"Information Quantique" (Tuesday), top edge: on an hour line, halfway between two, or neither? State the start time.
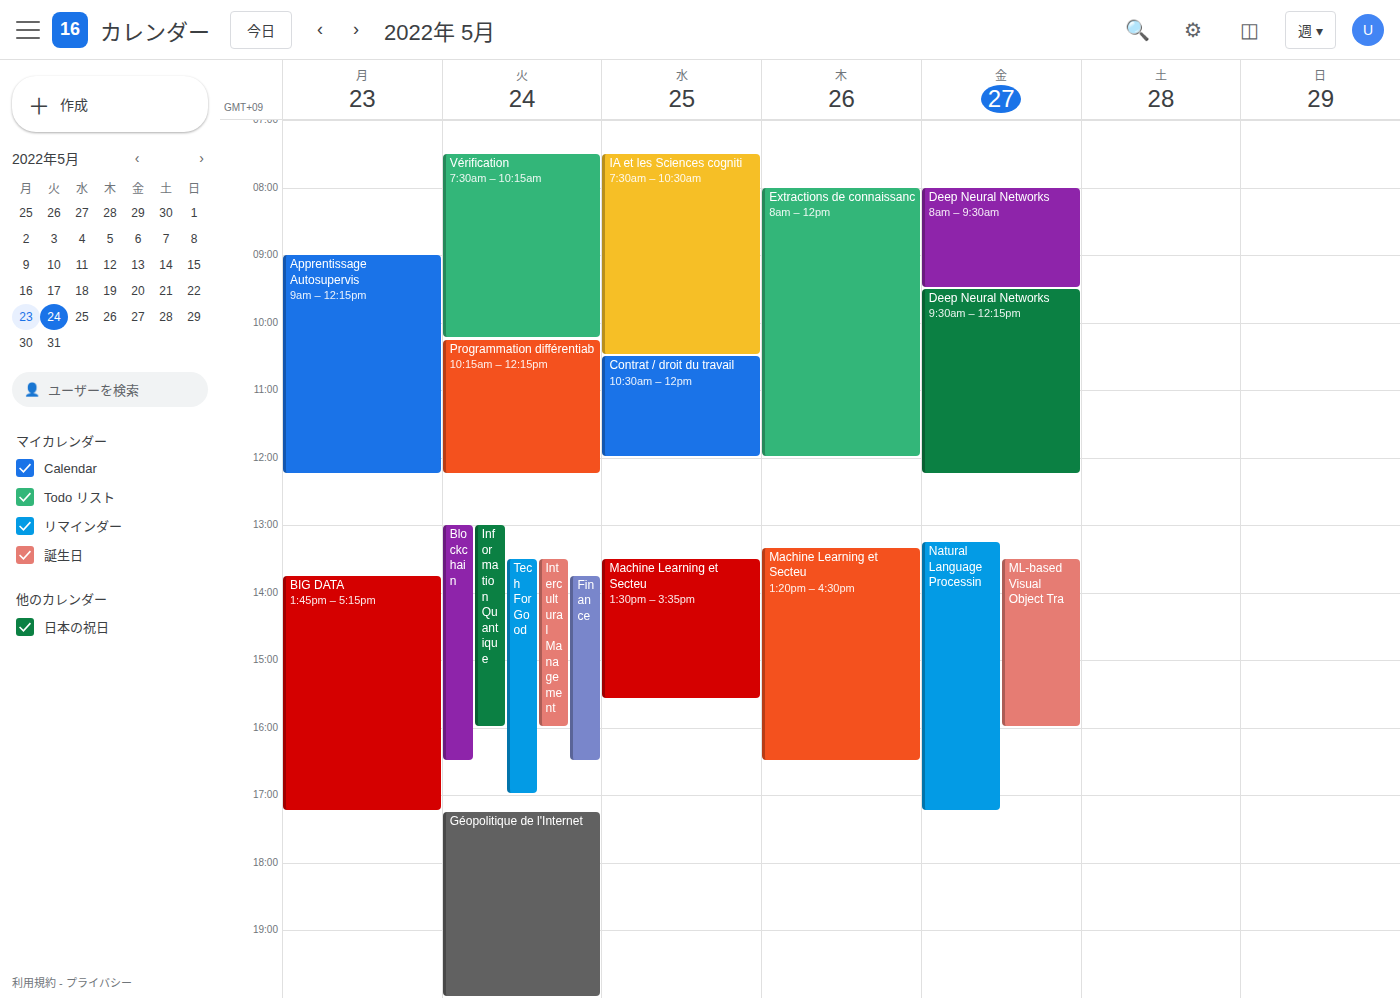
1:00 PM -- exactly on the 1 PM line.